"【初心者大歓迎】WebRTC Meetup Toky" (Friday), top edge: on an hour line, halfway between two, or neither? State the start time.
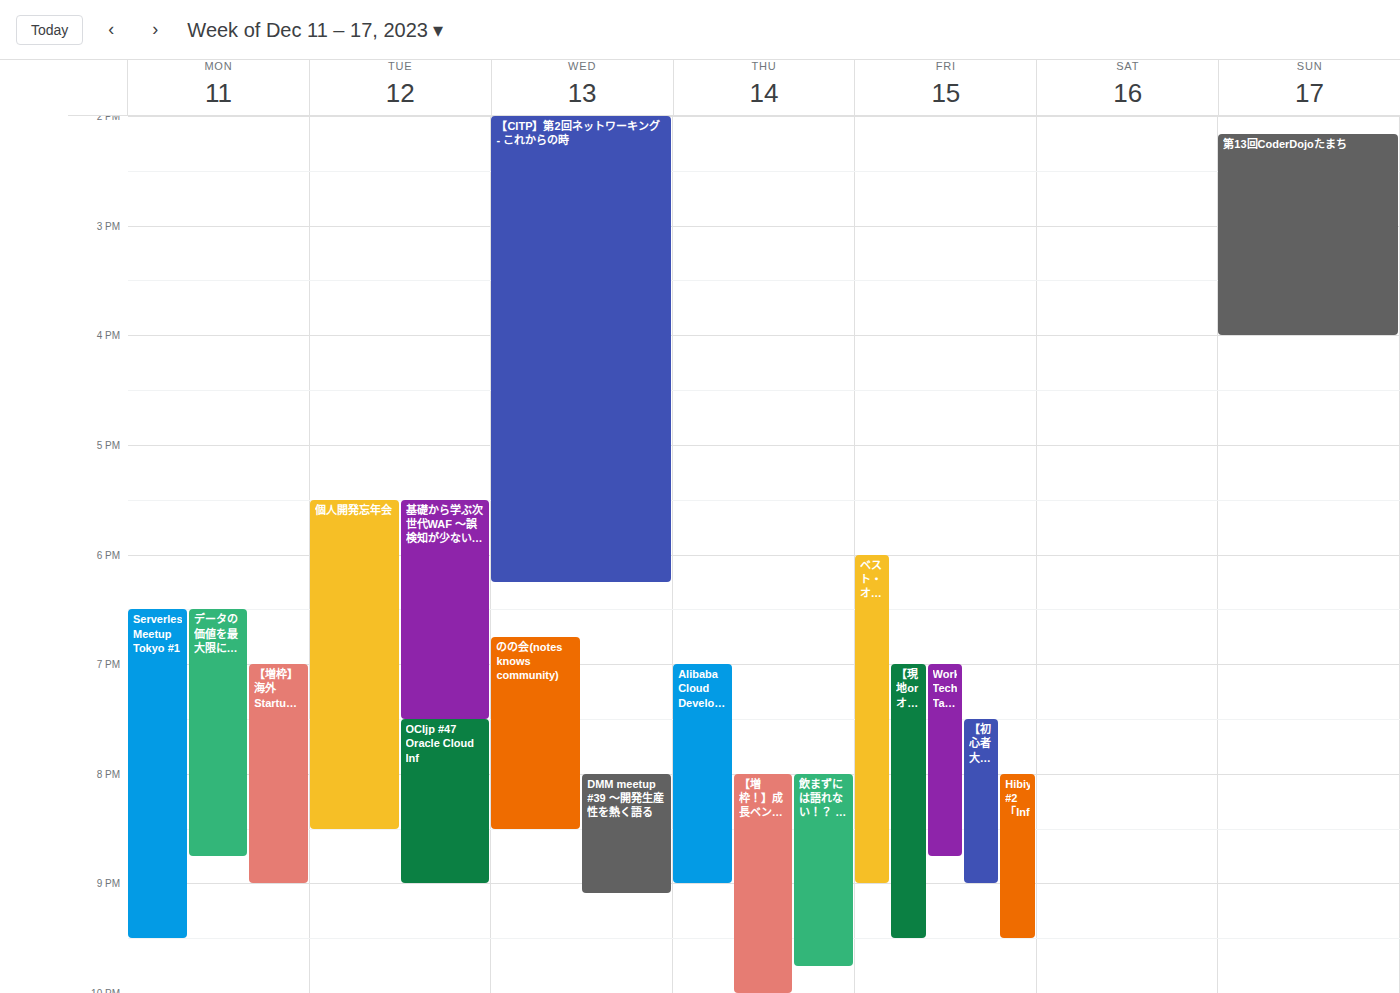
19:30 -- halfway between the 19:00 and 20:00 lines.